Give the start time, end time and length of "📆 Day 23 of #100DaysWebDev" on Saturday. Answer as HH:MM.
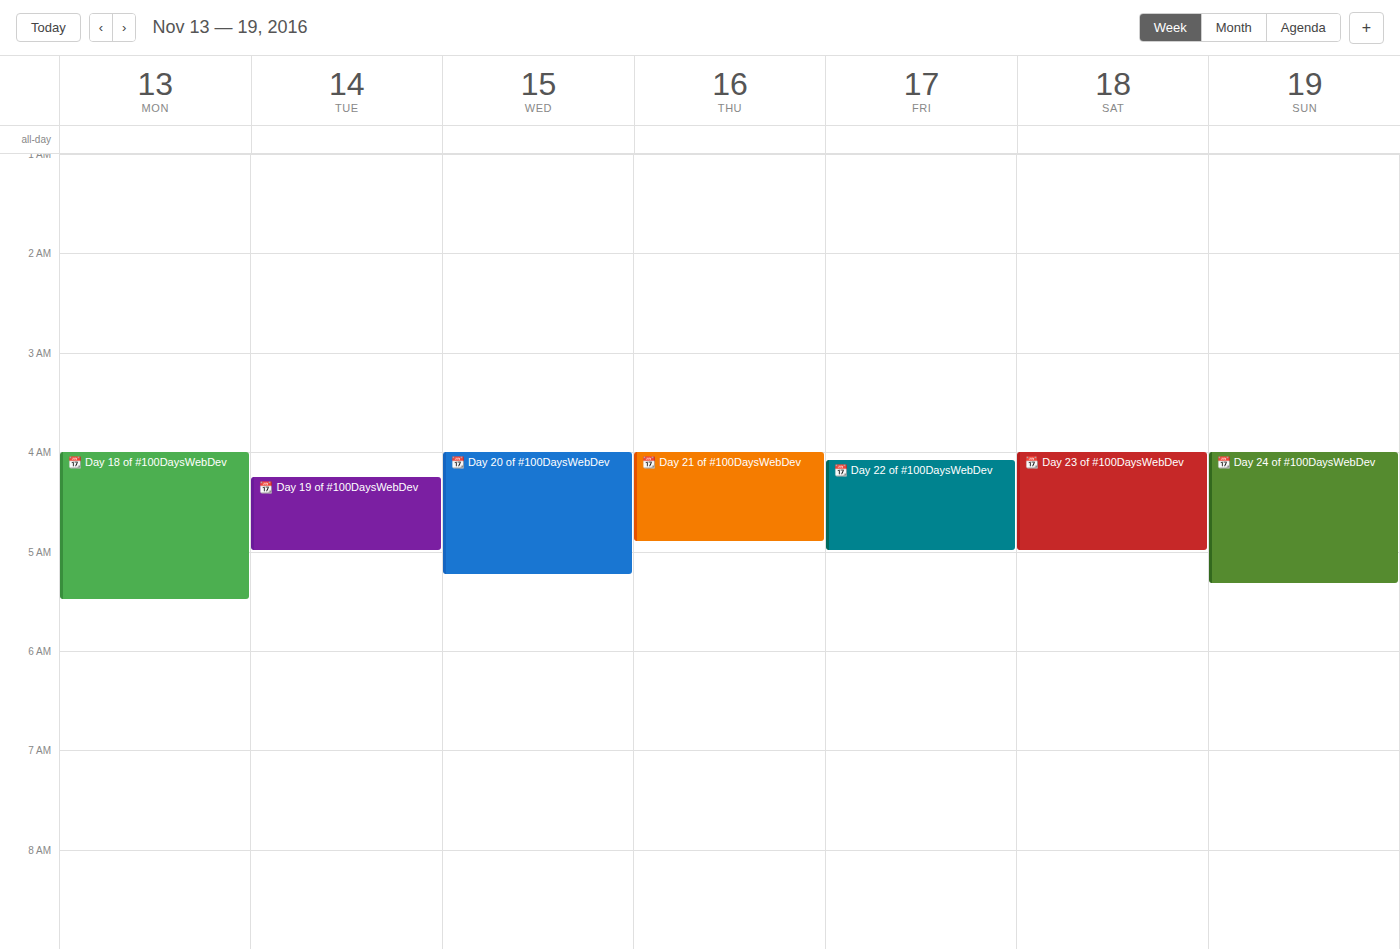
04:00 to 05:00, 1 hour